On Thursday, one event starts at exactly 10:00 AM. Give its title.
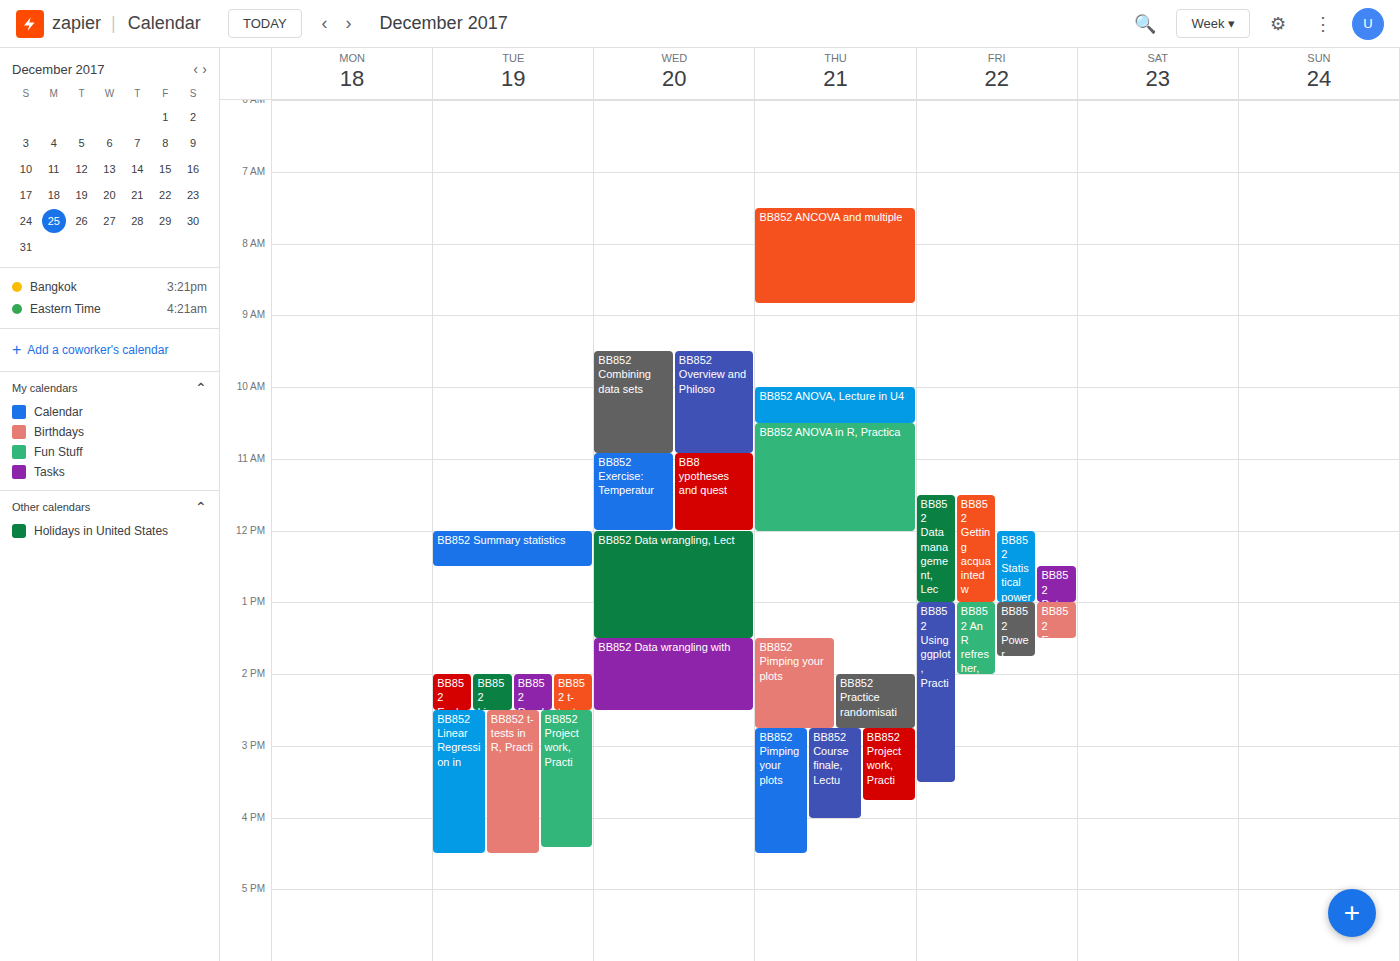
"BB852 ANOVA, Lecture in U4"